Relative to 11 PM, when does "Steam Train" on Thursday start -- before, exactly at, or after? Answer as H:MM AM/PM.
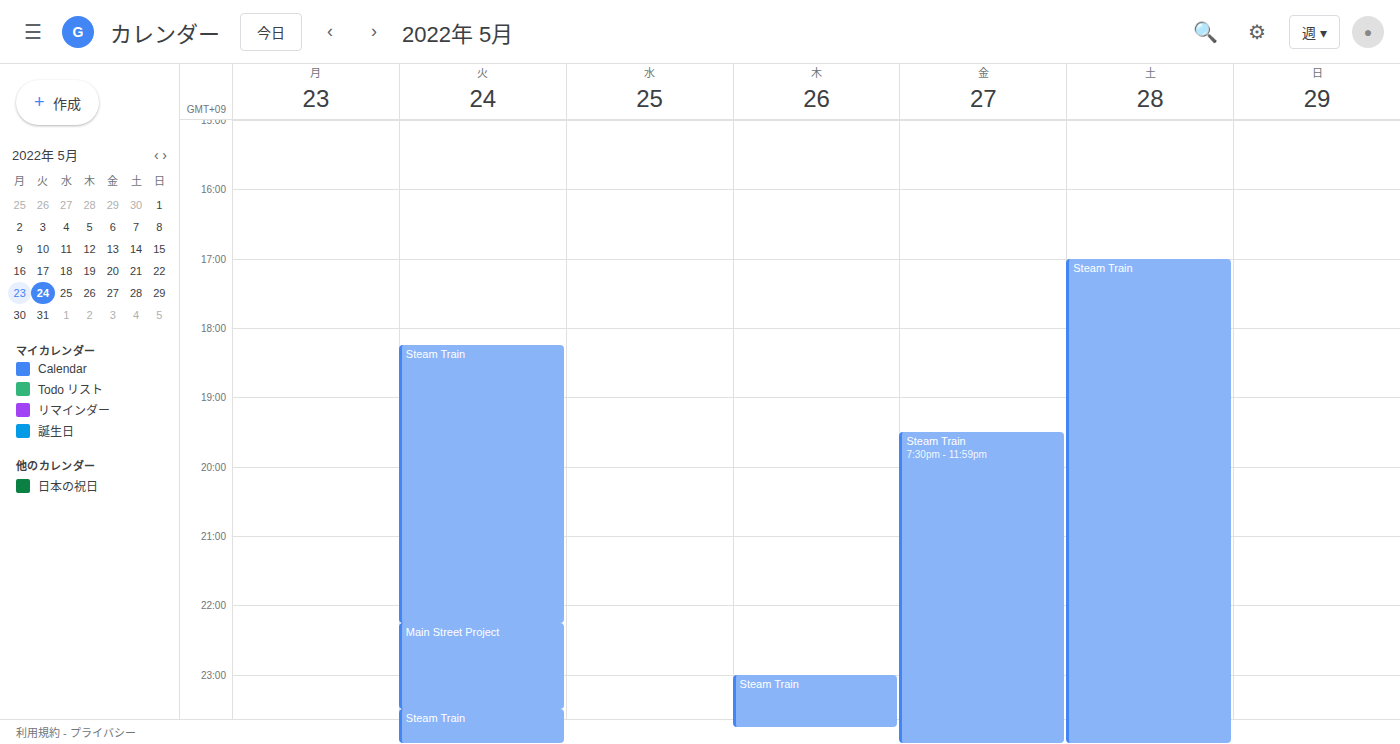
11:00 PM -- exactly at 11 PM, on the 11 PM line.